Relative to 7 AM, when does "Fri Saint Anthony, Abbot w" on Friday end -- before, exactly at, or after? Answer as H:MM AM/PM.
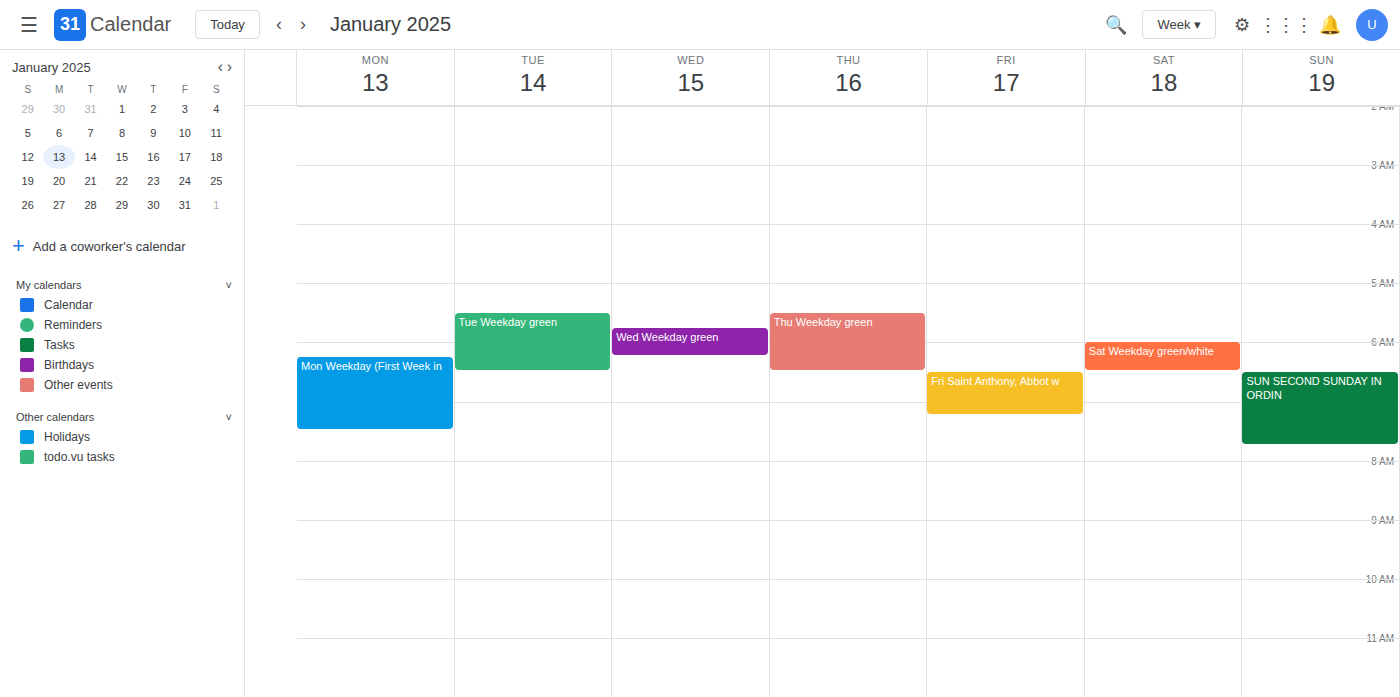
7:15 AM -- after 7 AM, 15 minutes below the 7 AM line.